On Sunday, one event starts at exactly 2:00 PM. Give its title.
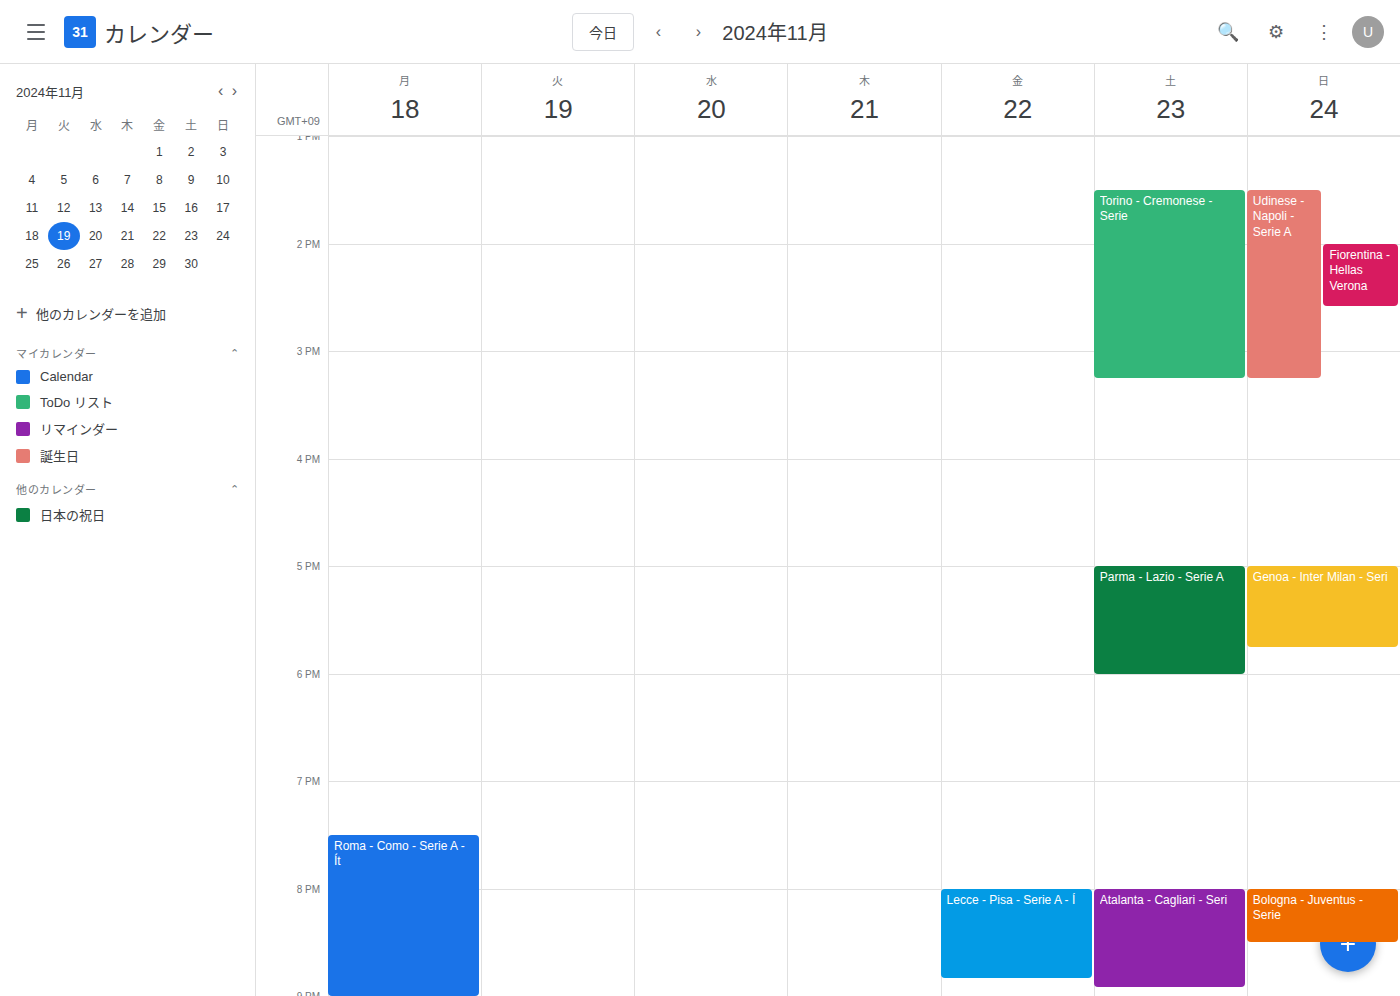
"Fiorentina - Hellas Verona"